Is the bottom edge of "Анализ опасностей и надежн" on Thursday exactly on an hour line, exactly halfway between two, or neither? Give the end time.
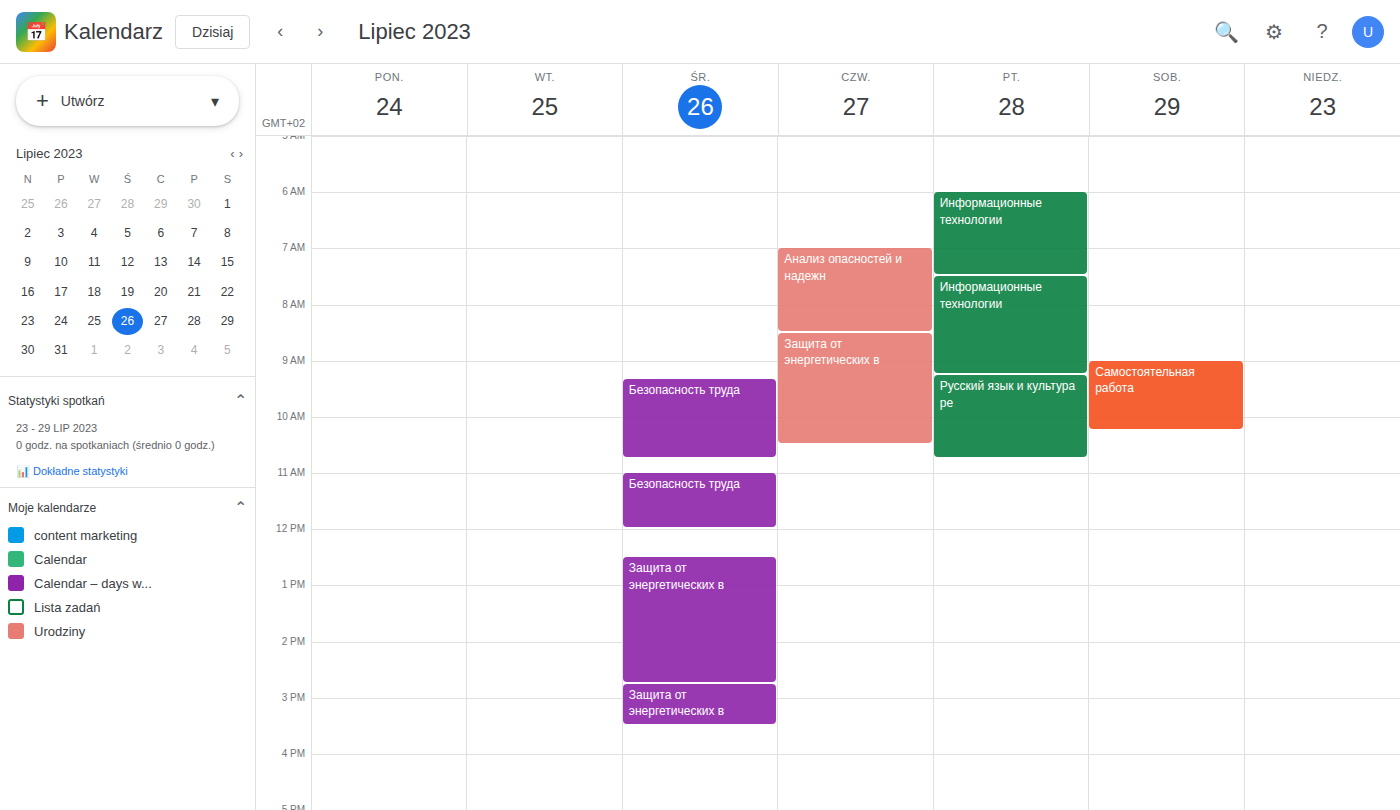
8:30 AM -- halfway between the 8 AM and 9 AM lines.